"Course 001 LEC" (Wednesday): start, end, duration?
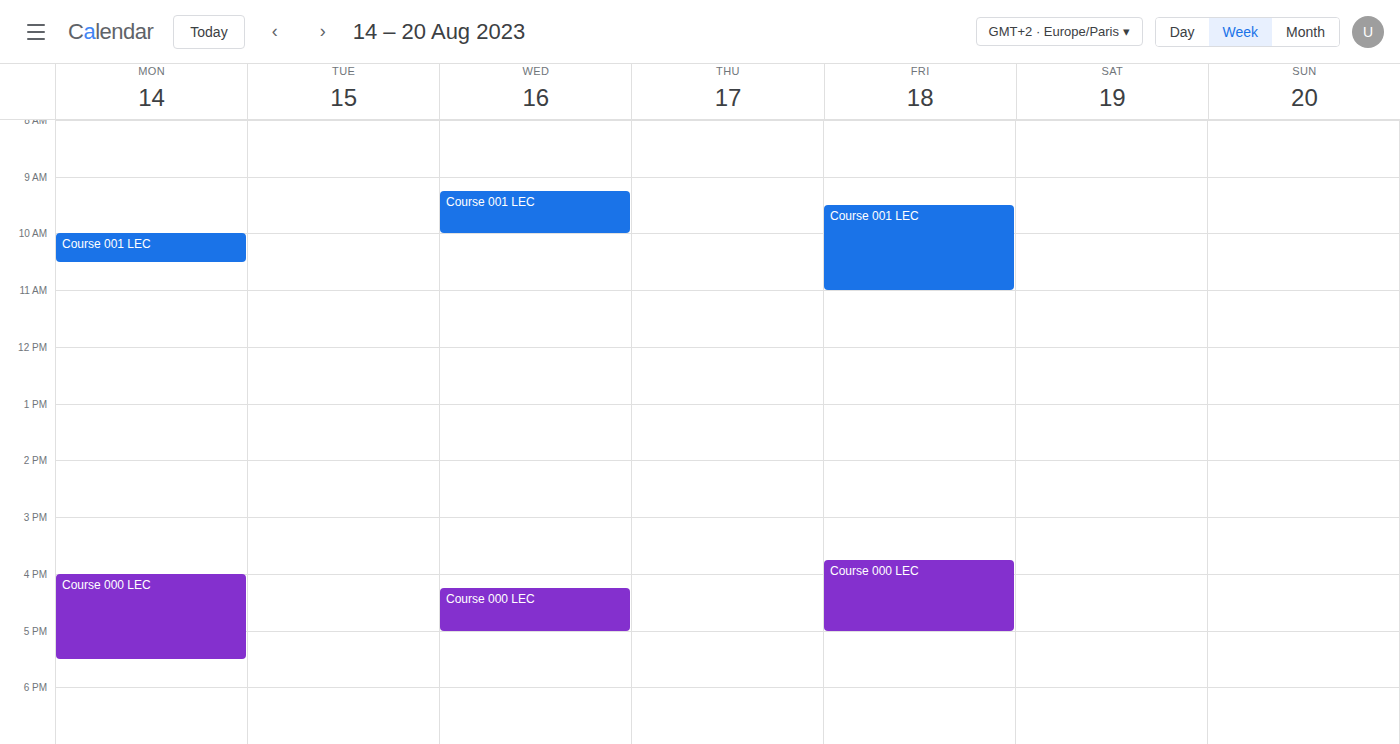
09:15 to 10:00, 45 minutes